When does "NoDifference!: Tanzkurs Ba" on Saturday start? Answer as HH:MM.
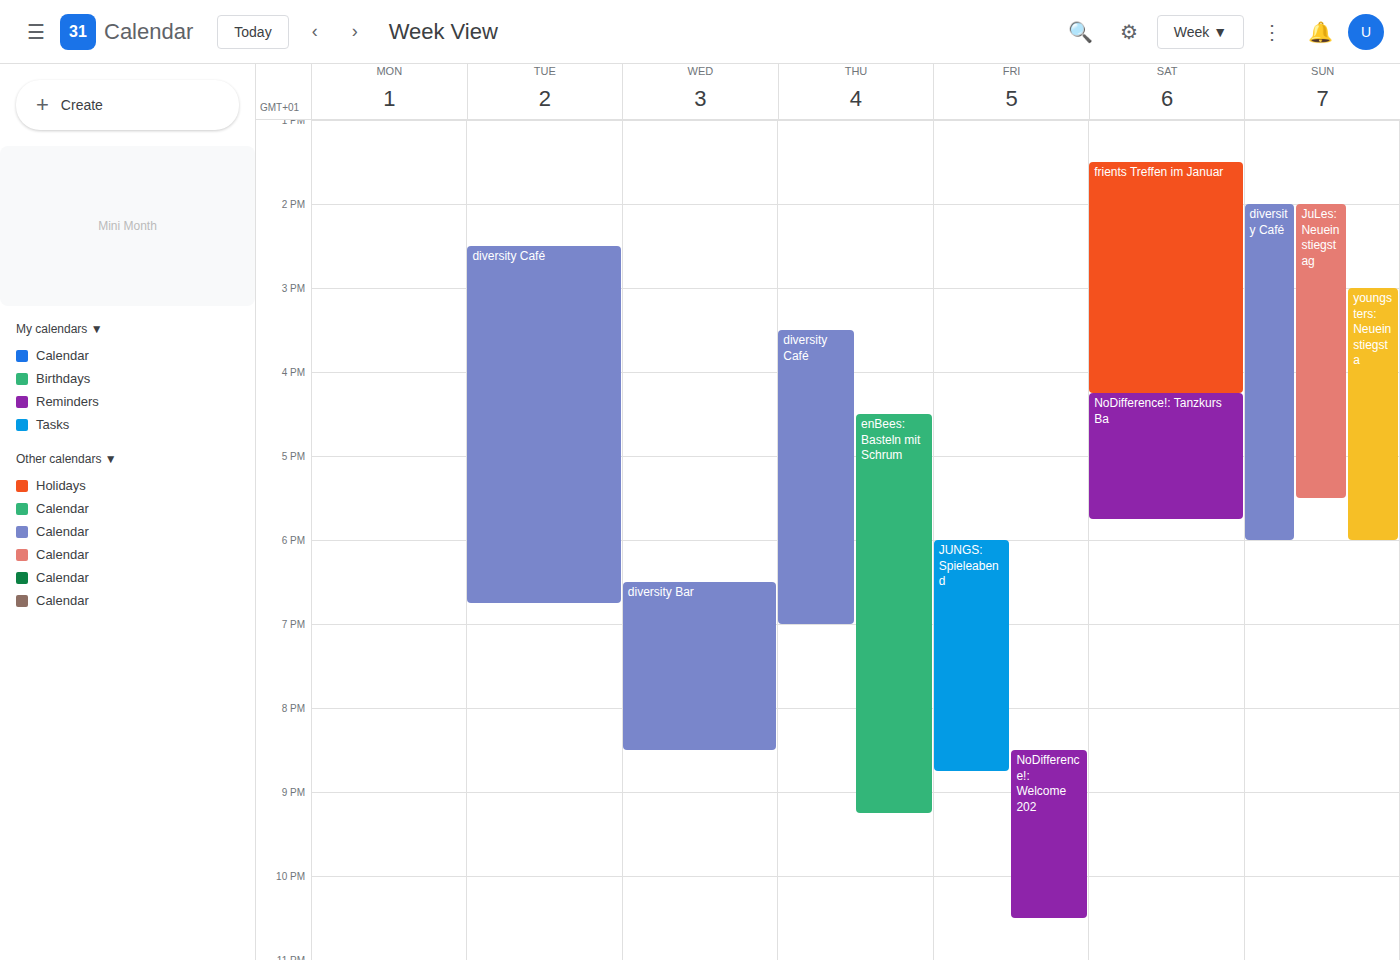
16:15